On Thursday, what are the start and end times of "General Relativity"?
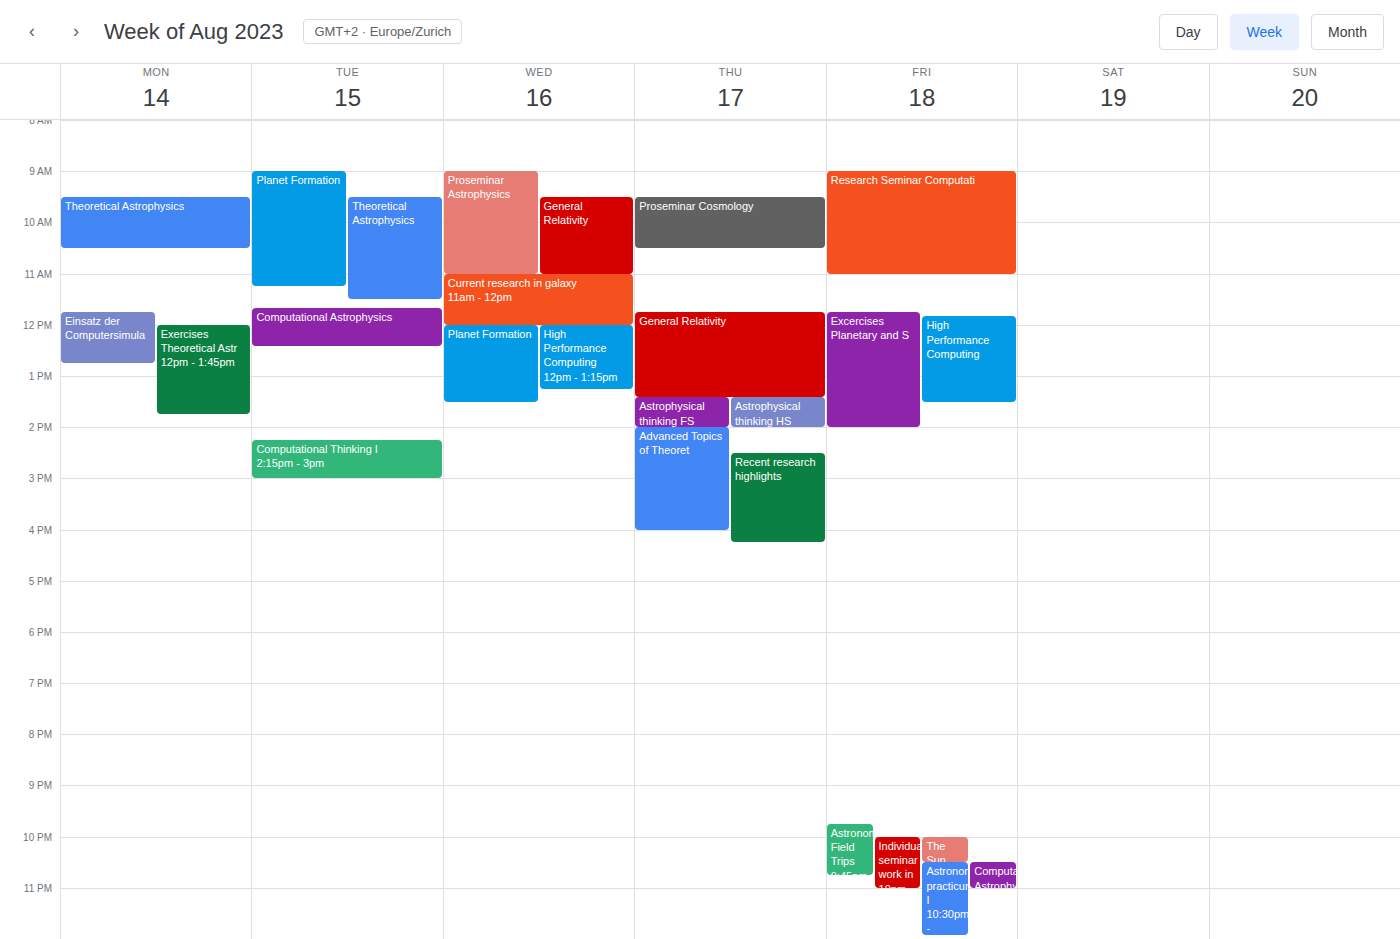
11:45 AM to 1:25 PM